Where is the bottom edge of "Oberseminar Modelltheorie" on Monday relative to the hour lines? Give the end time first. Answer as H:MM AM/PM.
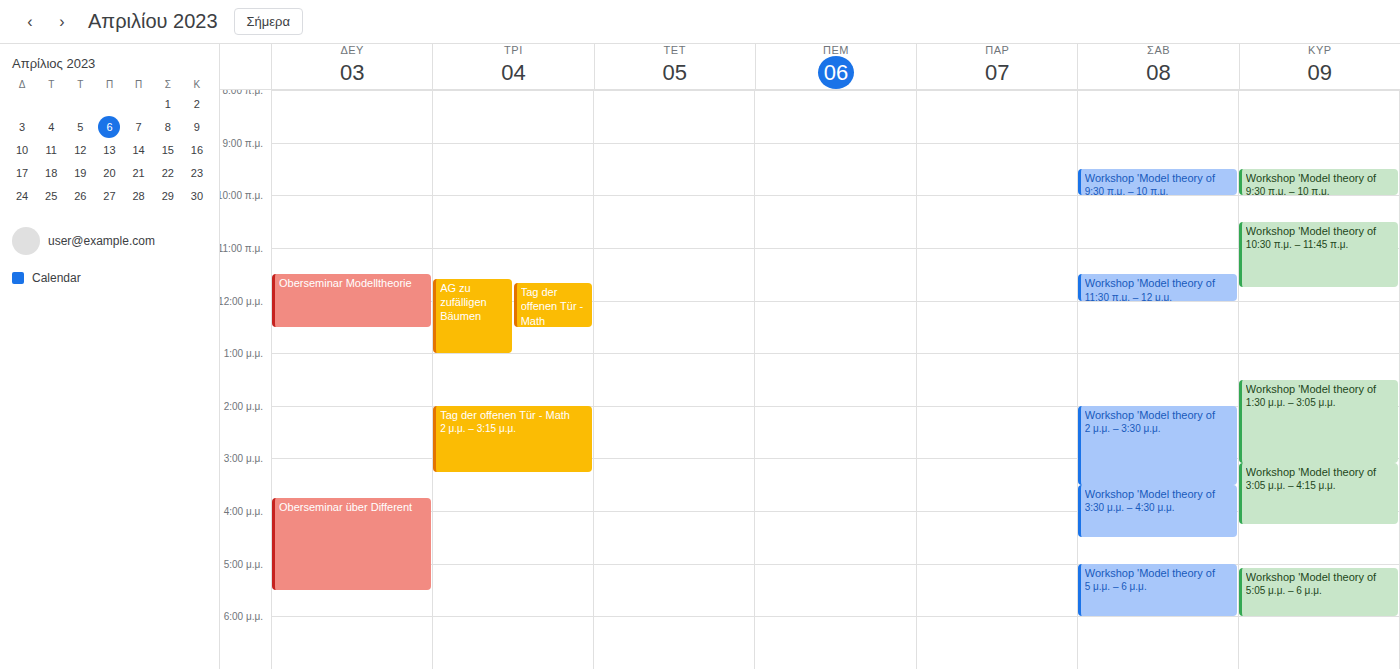
12:30 PM -- halfway between the 12 PM and 1 PM lines.